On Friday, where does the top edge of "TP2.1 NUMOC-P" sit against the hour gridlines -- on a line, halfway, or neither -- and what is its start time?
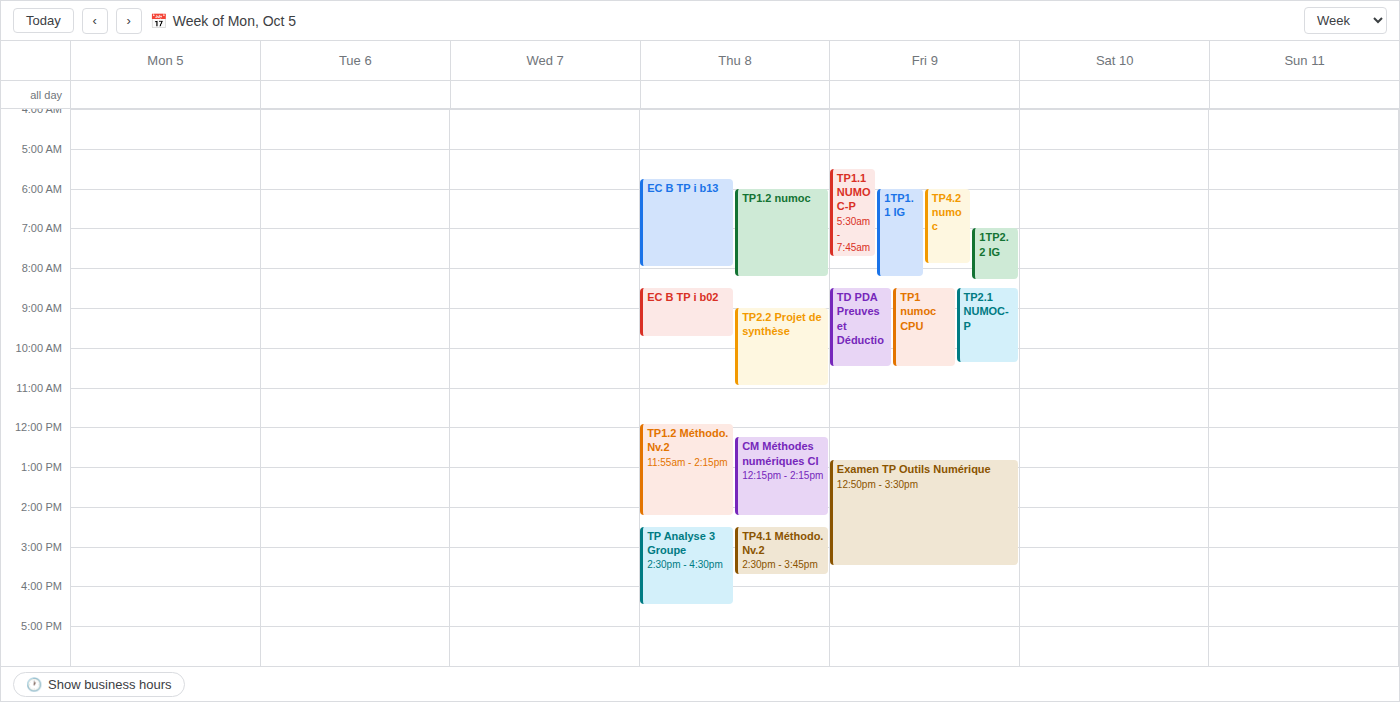
8:30 AM -- halfway between the 8 AM and 9 AM lines.